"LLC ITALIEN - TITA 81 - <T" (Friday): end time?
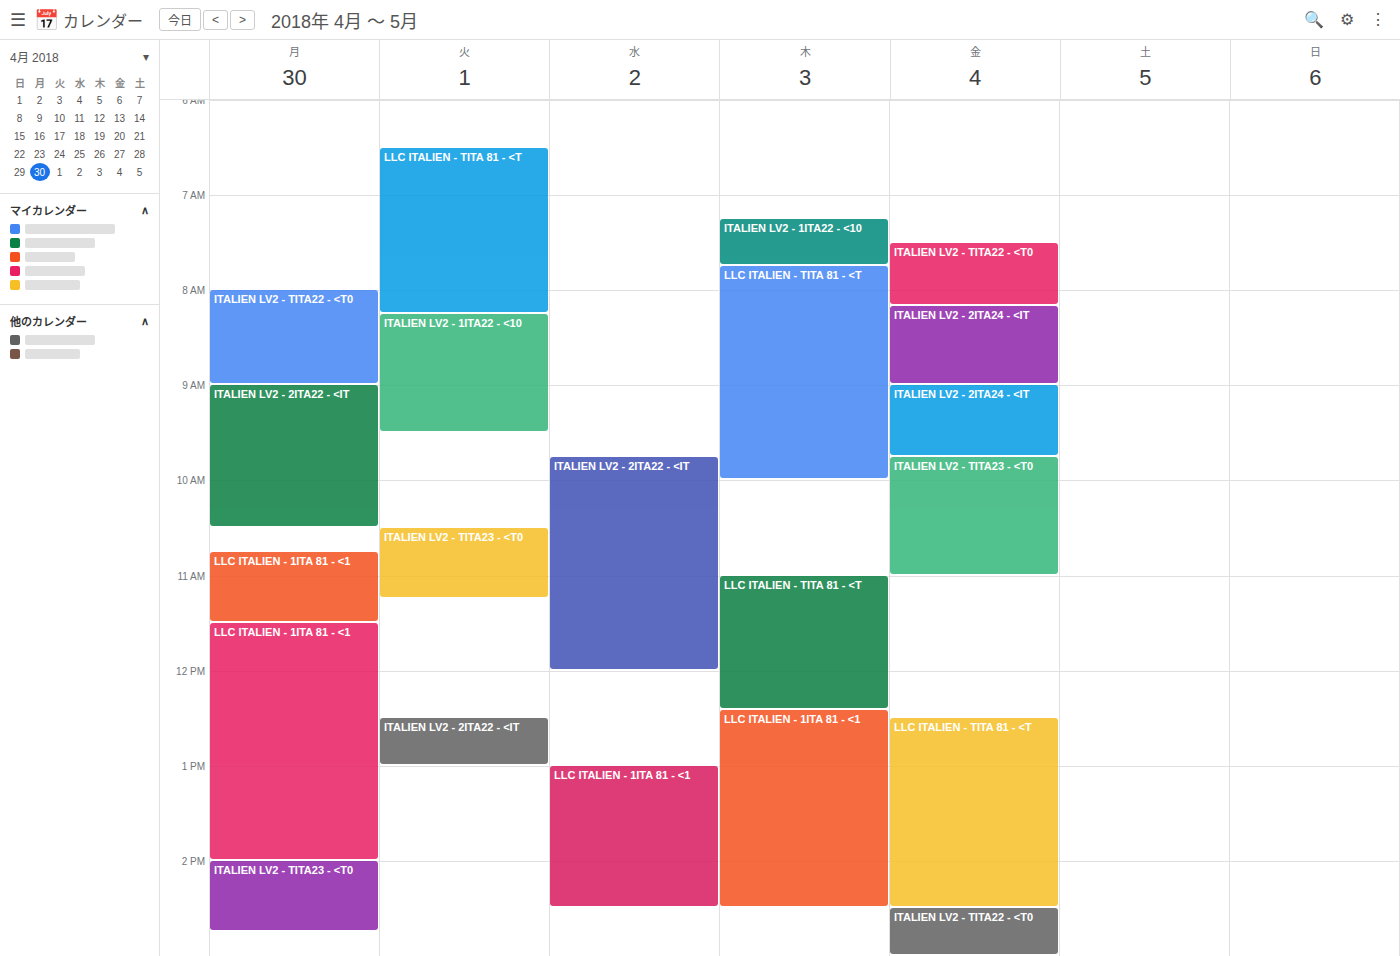
2:30 PM